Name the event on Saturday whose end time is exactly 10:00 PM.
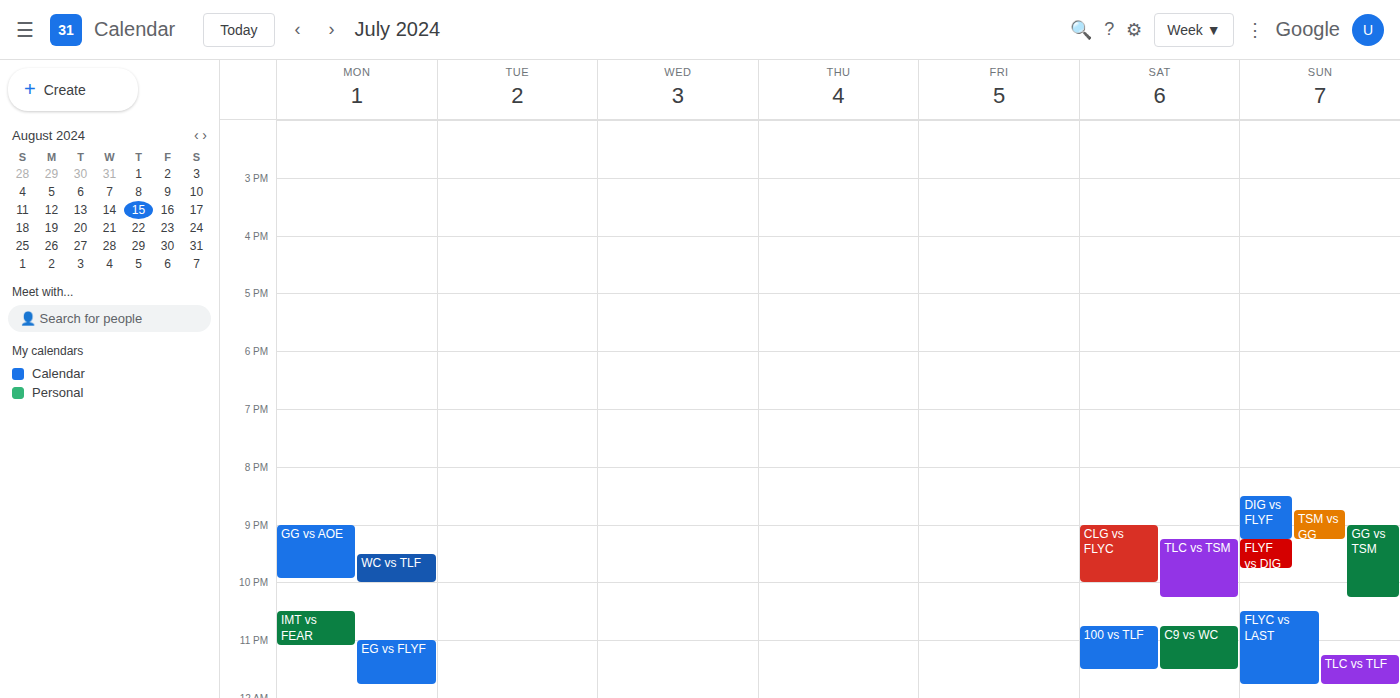
"CLG vs FLYC"